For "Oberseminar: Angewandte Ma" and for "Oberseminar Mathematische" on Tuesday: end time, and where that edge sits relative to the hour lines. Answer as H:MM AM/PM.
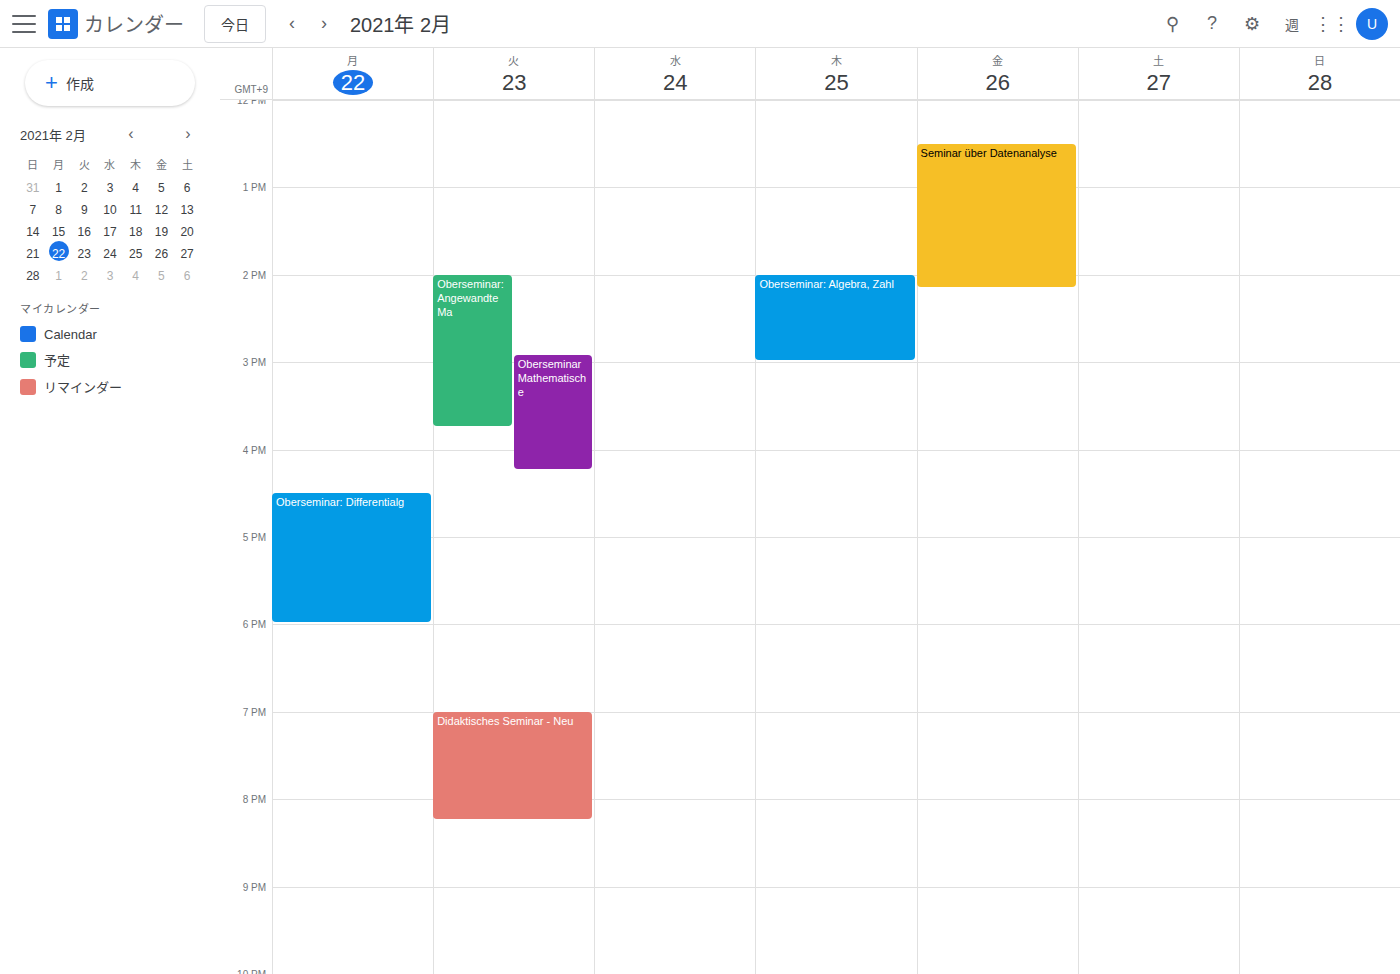
"Oberseminar: Angewandte Ma": 3:45 PM, neither: three quarters of the way from the 3 PM line to the 4 PM line. "Oberseminar Mathematische": 4:15 PM, neither: a quarter of the way from the 4 PM line to the 5 PM line.